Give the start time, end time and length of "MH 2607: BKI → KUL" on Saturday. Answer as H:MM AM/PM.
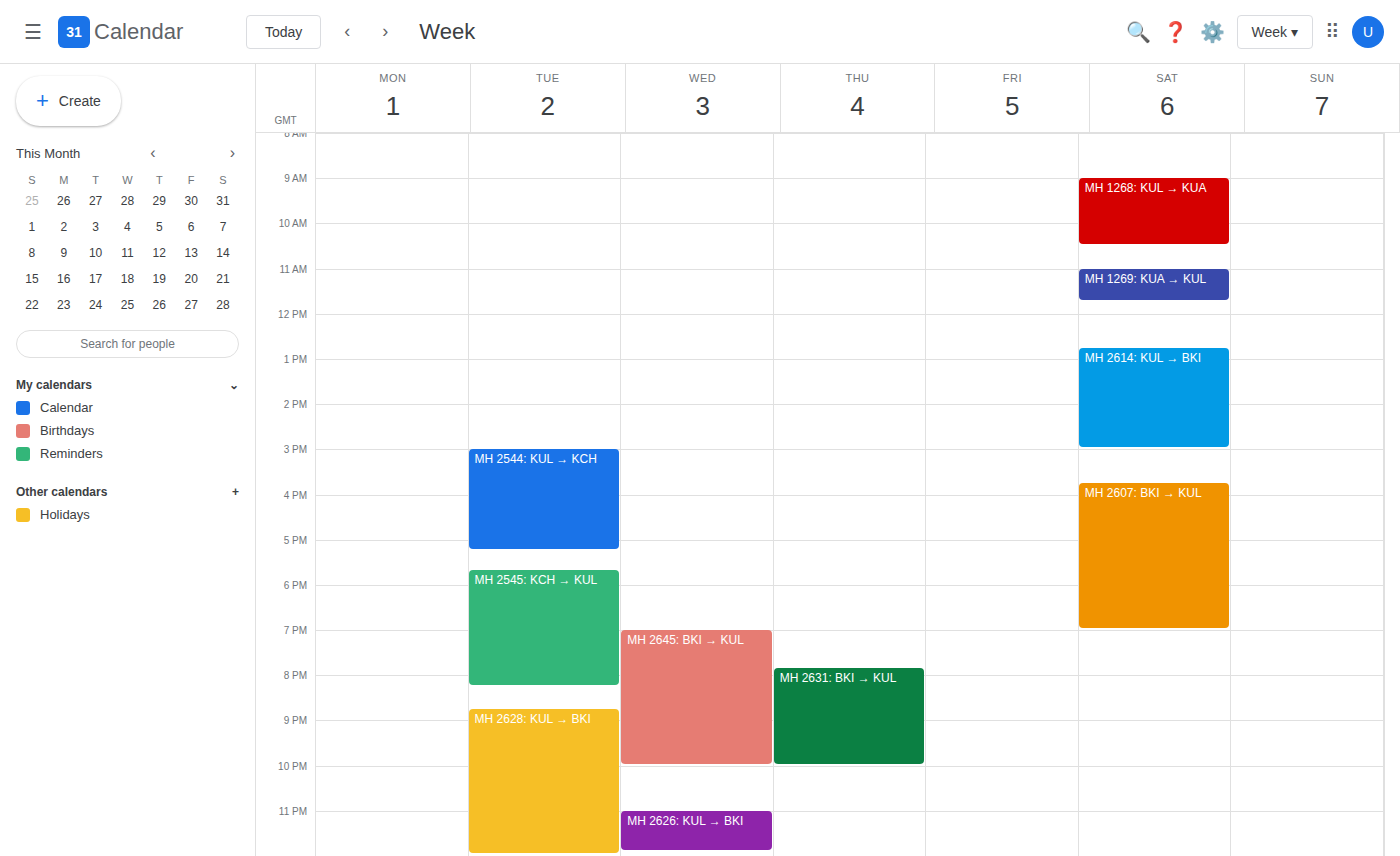
3:45 PM to 7:00 PM, 3 hours 15 minutes